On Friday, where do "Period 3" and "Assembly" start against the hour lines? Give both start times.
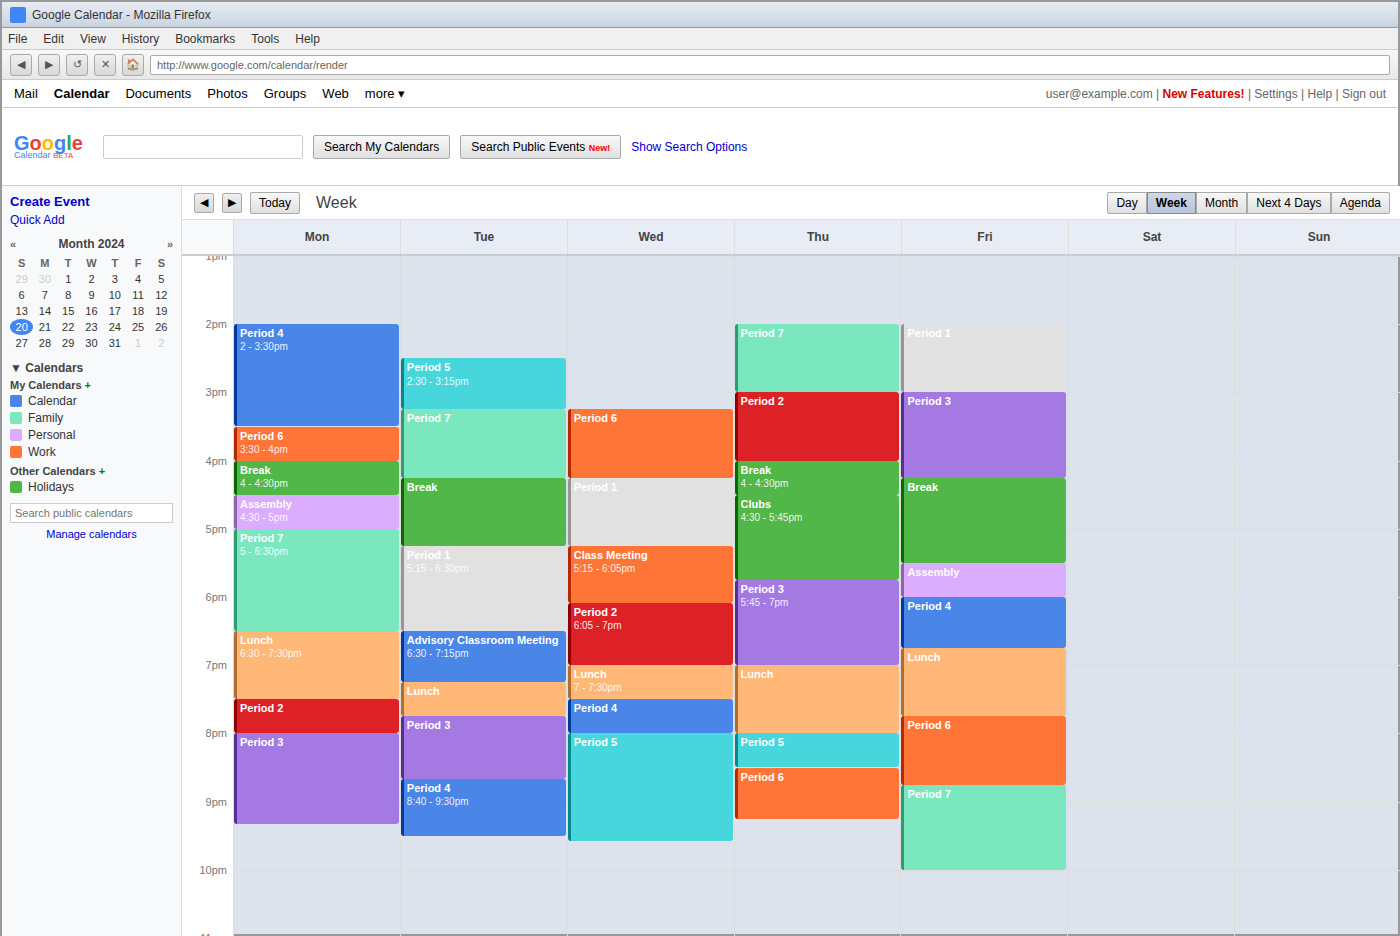
"Period 3": 3:00 PM, exactly on the 3 PM line. "Assembly": 5:30 PM, halfway between the 5 PM and 6 PM lines.